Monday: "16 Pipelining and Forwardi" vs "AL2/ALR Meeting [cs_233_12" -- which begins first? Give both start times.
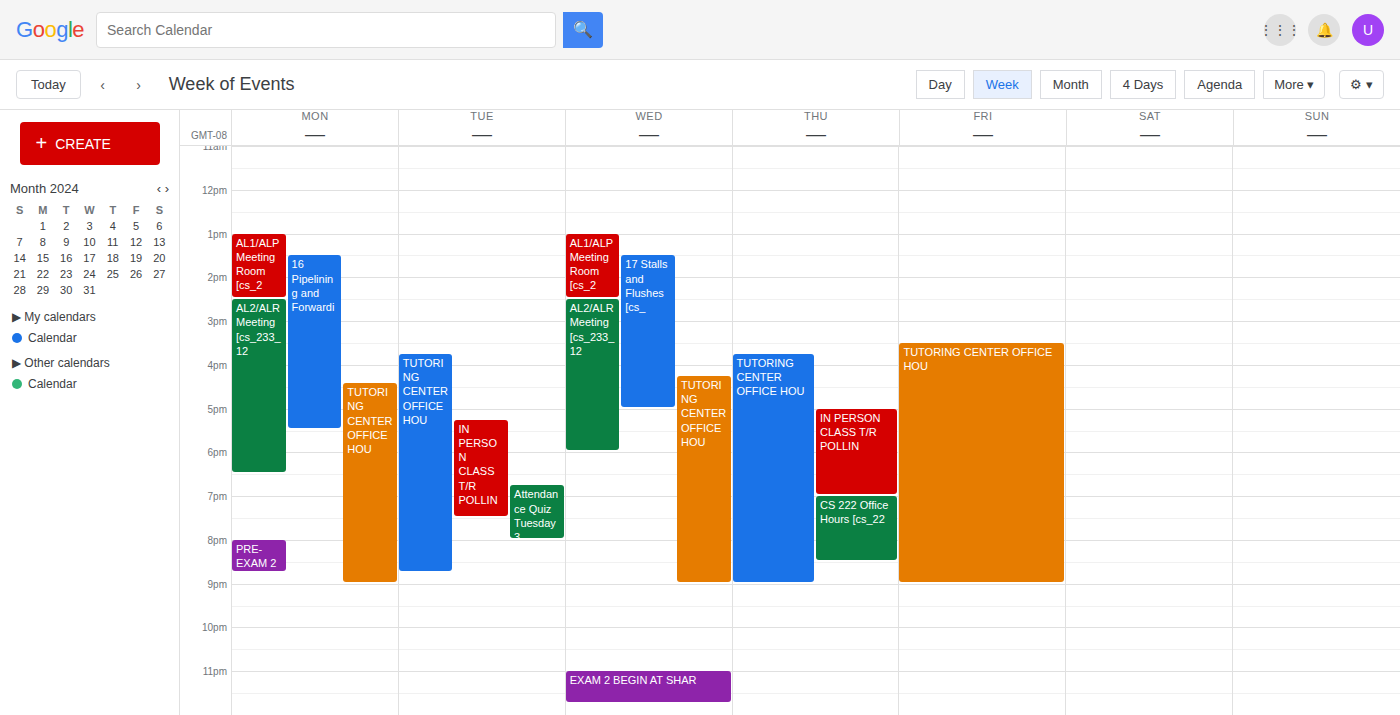
"16 Pipelining and Forwardi" 1:30 PM; "AL2/ALR Meeting [cs_233_12" 2:30 PM.